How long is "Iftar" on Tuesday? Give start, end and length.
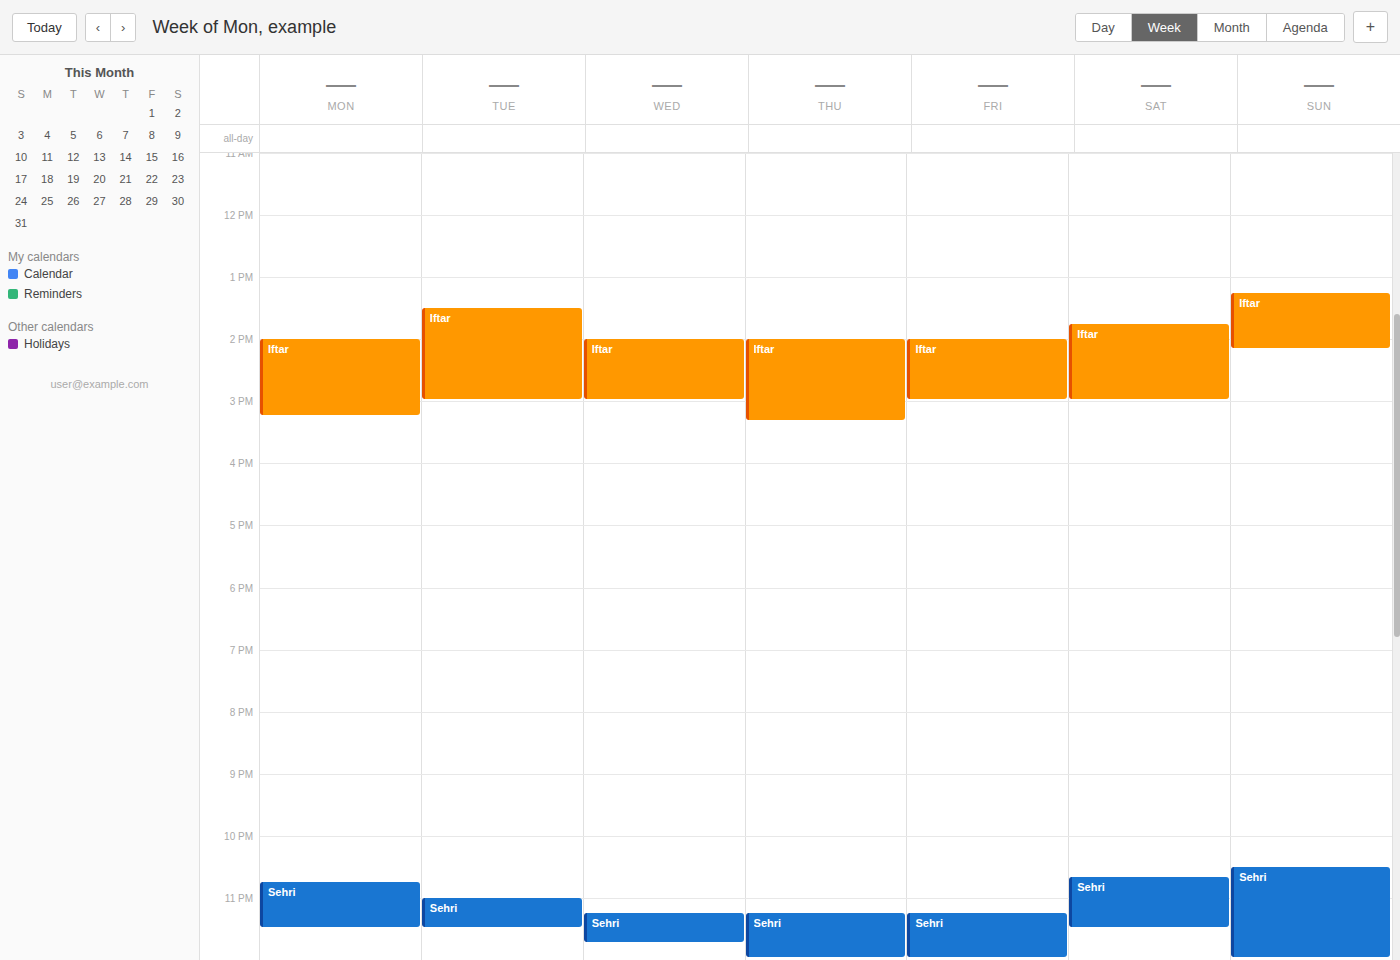
13:30 to 15:00, 1 hour 30 minutes